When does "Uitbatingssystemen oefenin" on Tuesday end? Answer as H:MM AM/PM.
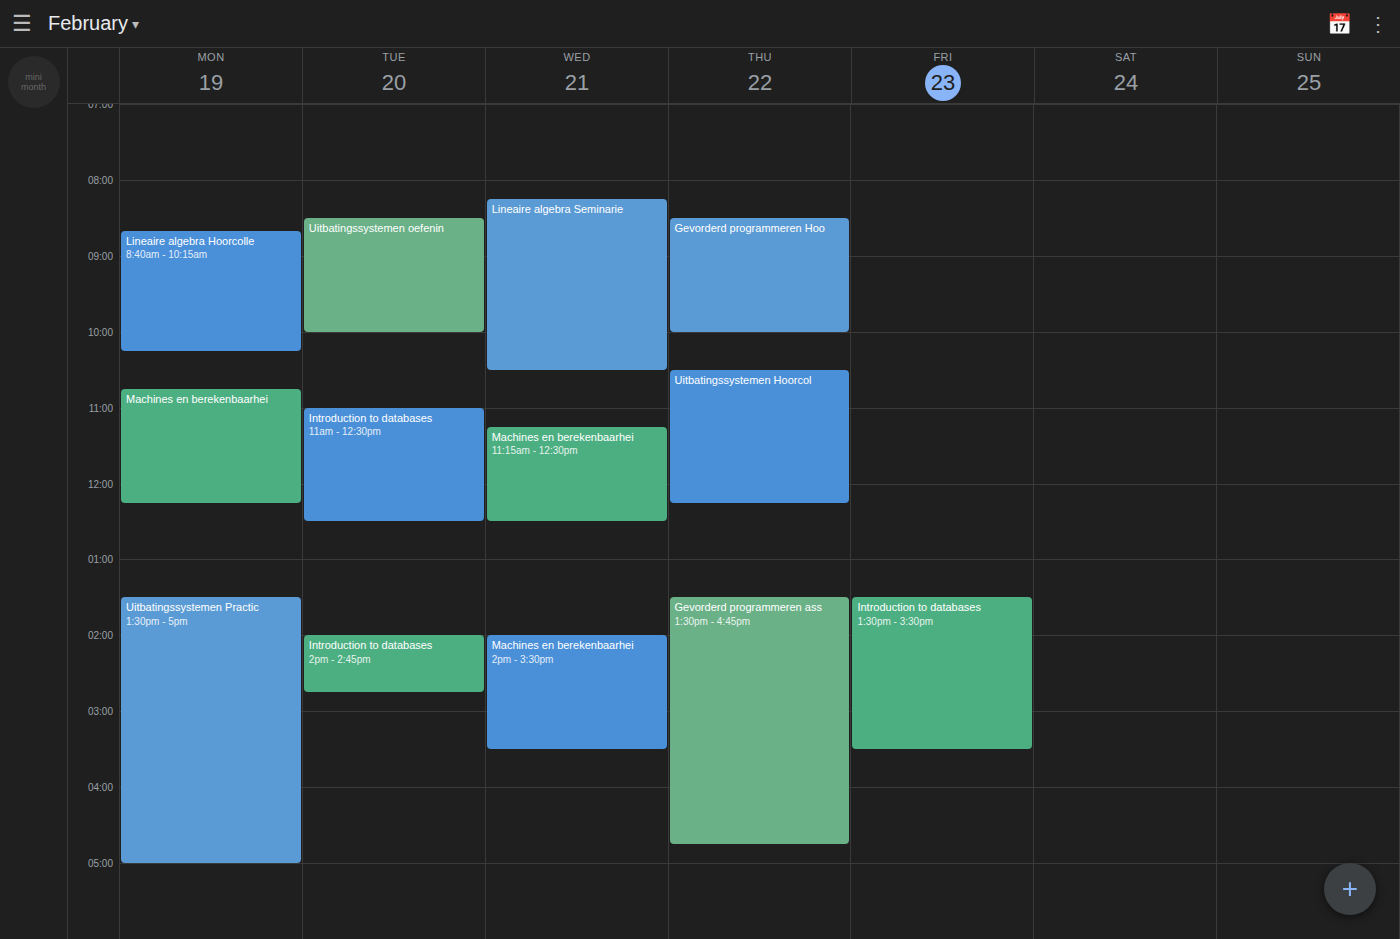
10:00 AM